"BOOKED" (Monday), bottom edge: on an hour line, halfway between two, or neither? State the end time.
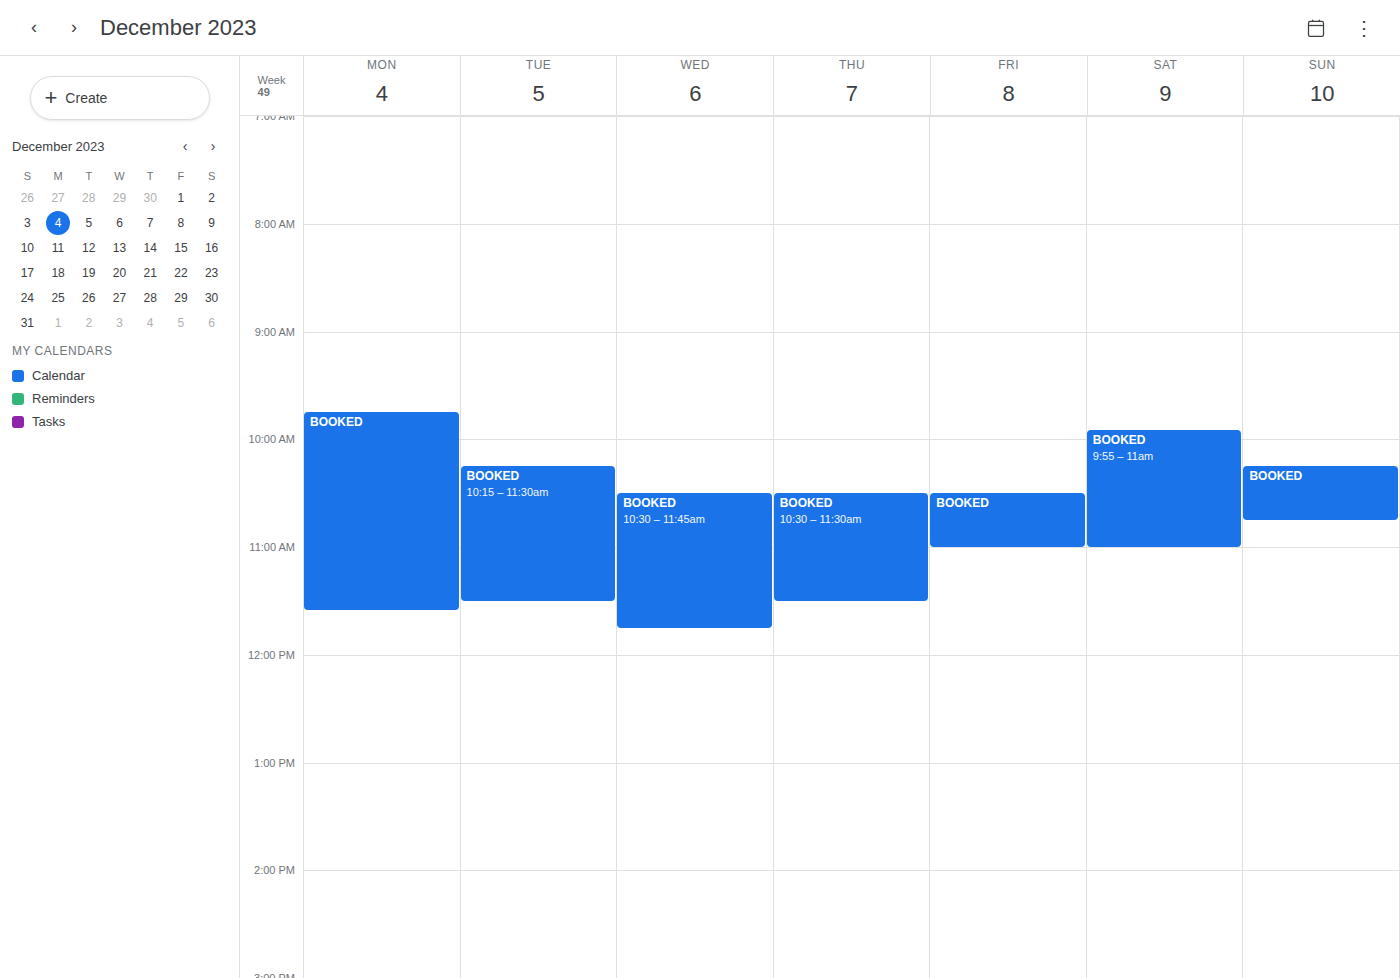
11:35 AM -- neither: 35 minutes below the 11 AM line and 25 minutes above the 12 PM line.